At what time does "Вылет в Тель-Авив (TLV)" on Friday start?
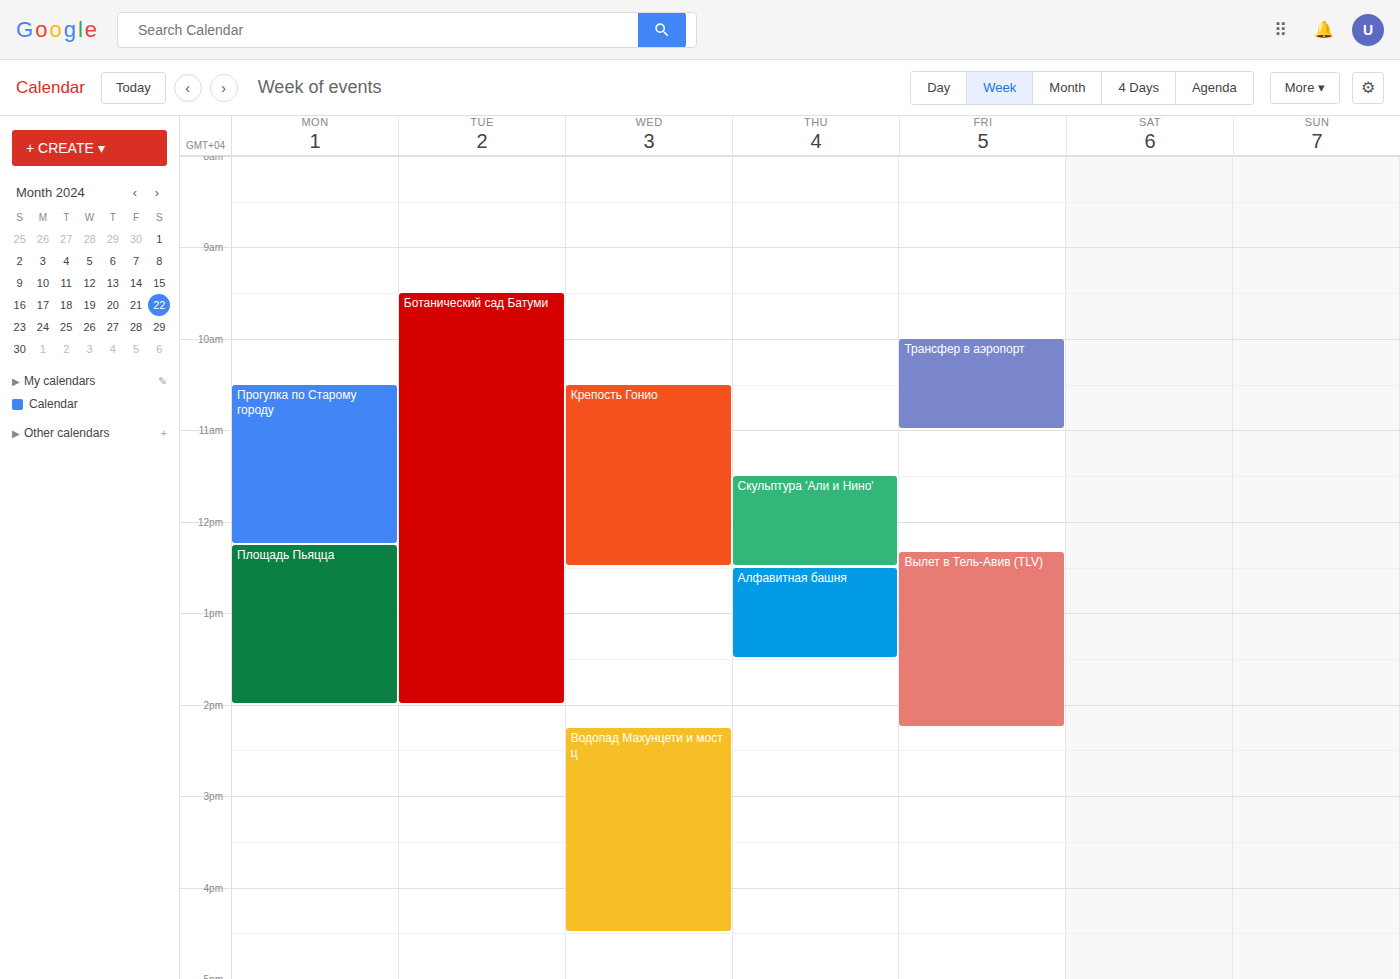
12:20